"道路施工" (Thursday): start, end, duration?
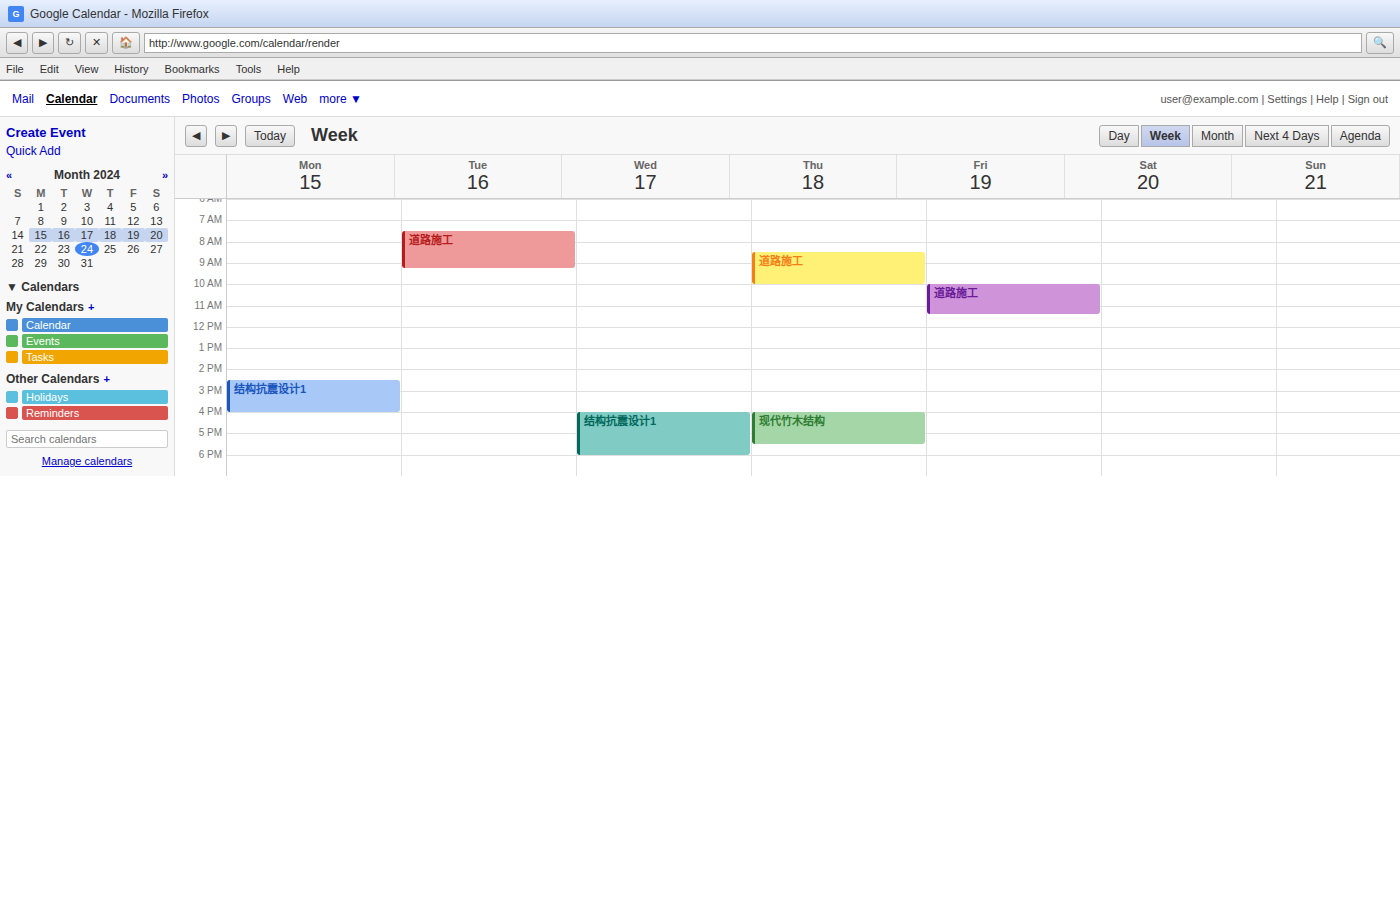
8:30 AM to 10:00 AM, 1 hour 30 minutes